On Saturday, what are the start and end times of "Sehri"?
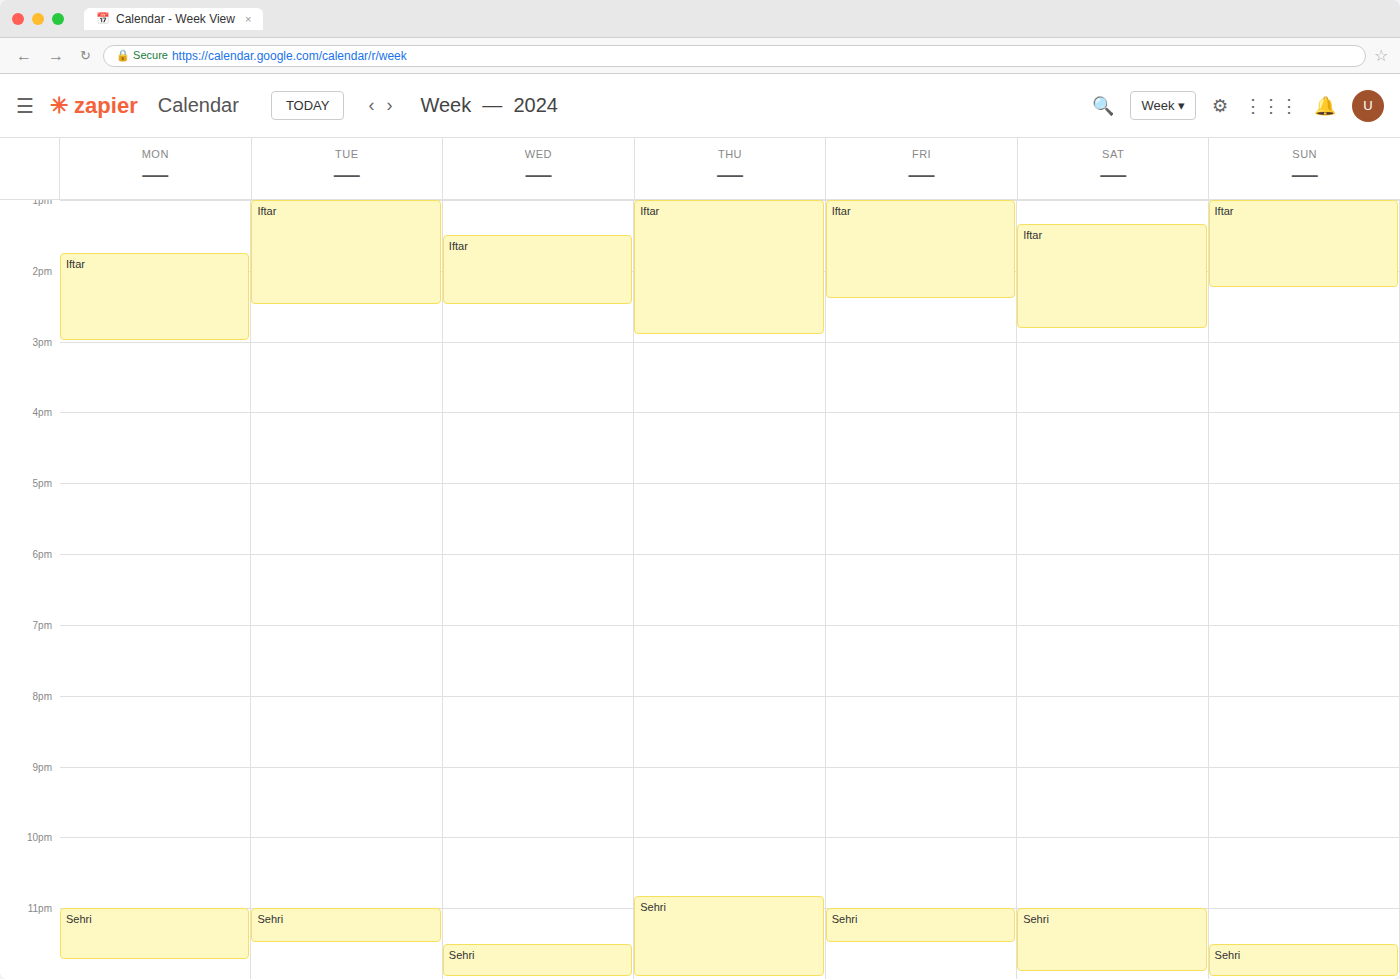
11:00 PM to 11:55 PM